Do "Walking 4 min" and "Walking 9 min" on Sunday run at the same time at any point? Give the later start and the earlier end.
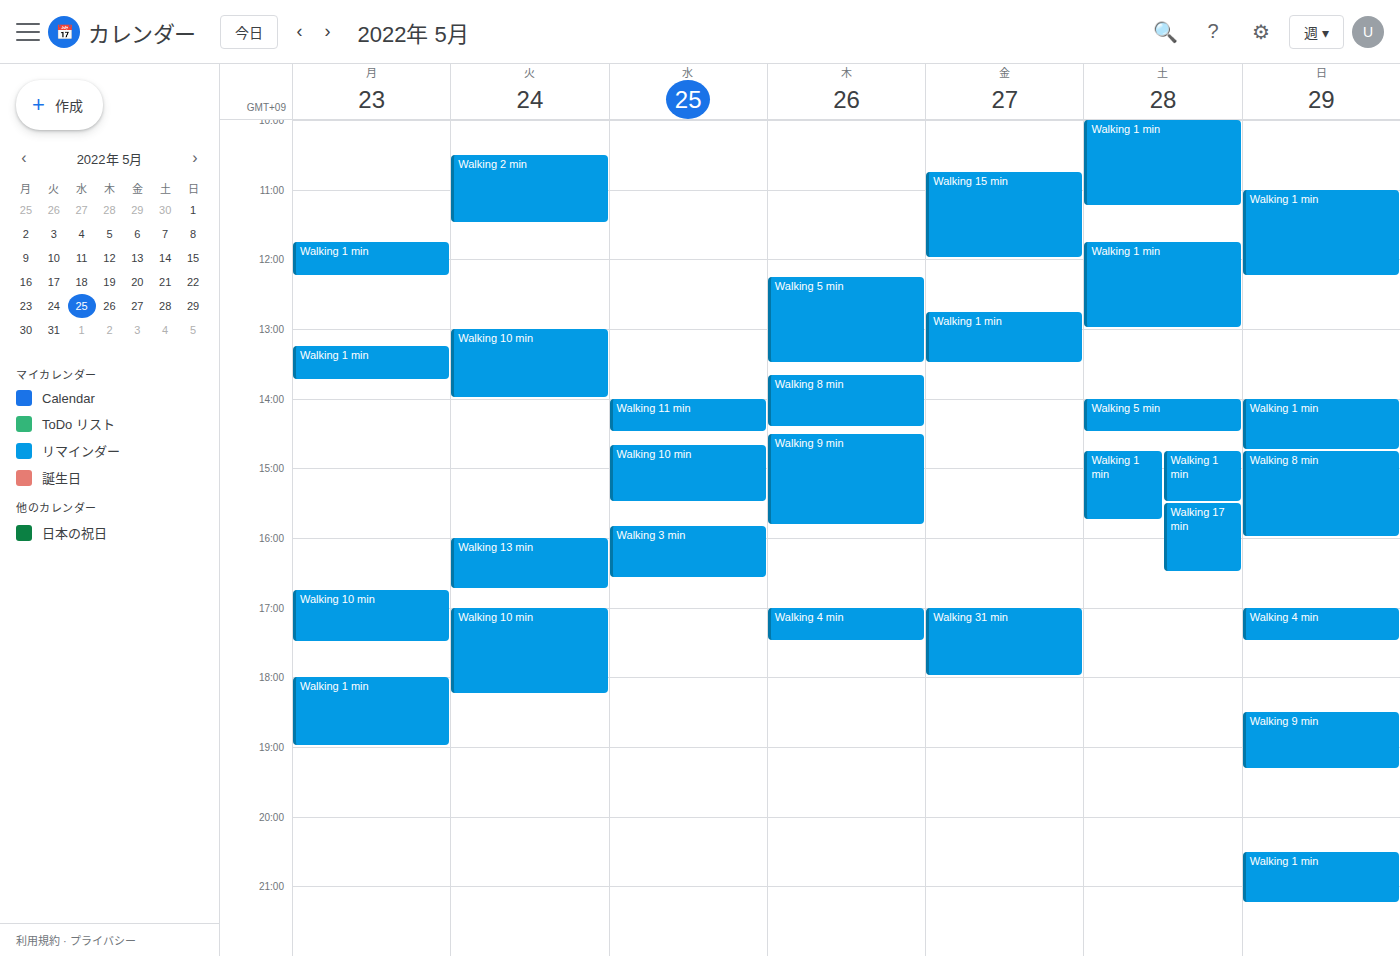
"Walking 4 min" ends at 5:30 PM and "Walking 9 min" starts at 6:30 PM -- no overlap.